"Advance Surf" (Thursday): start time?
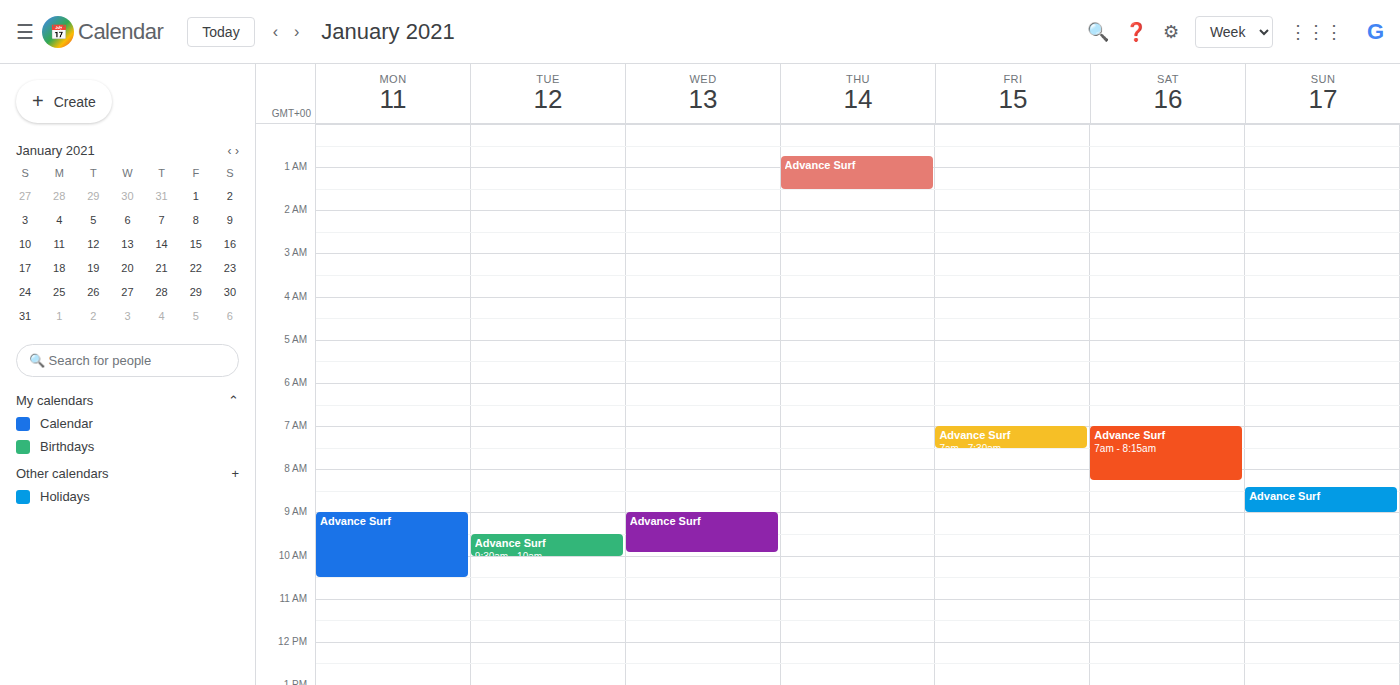
12:45 AM